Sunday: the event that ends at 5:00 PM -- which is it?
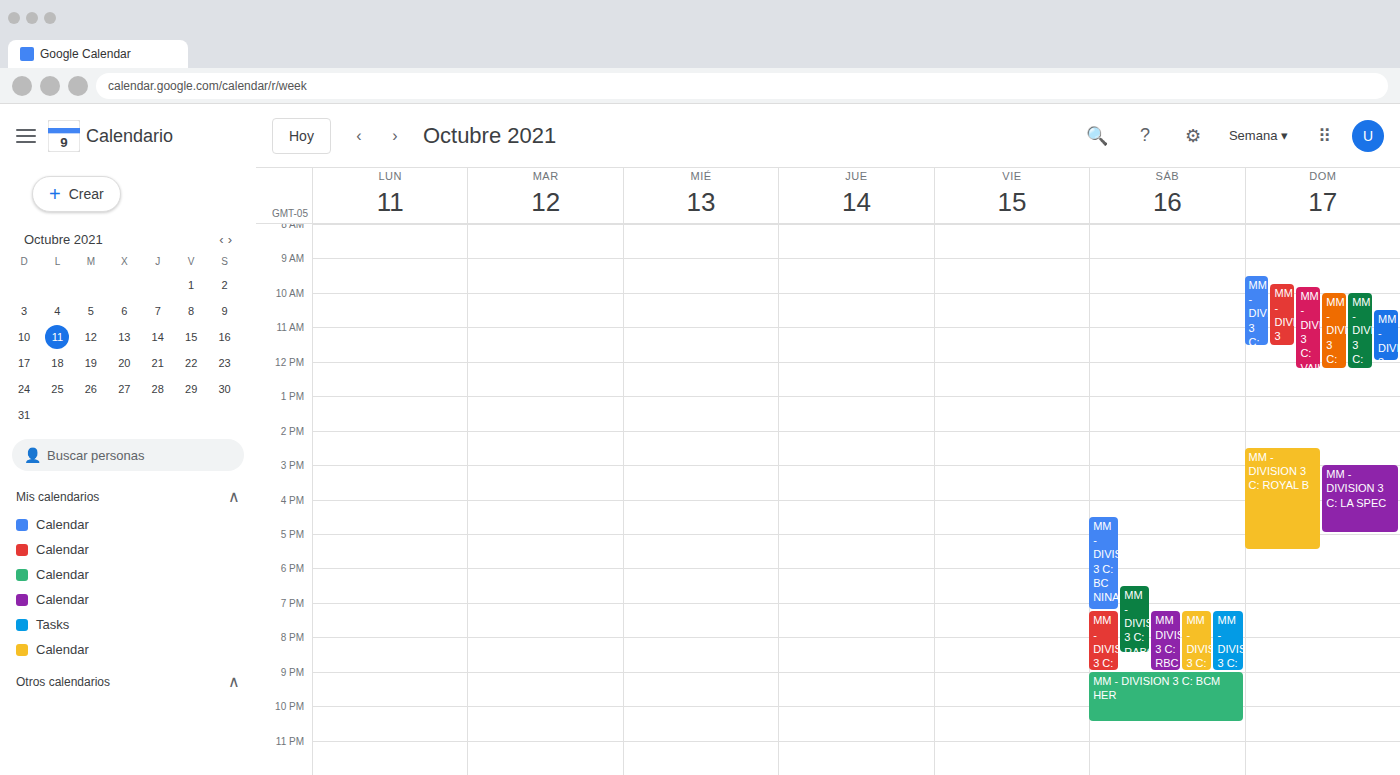
"MM - DIVISION 3 C: LA SPEC"